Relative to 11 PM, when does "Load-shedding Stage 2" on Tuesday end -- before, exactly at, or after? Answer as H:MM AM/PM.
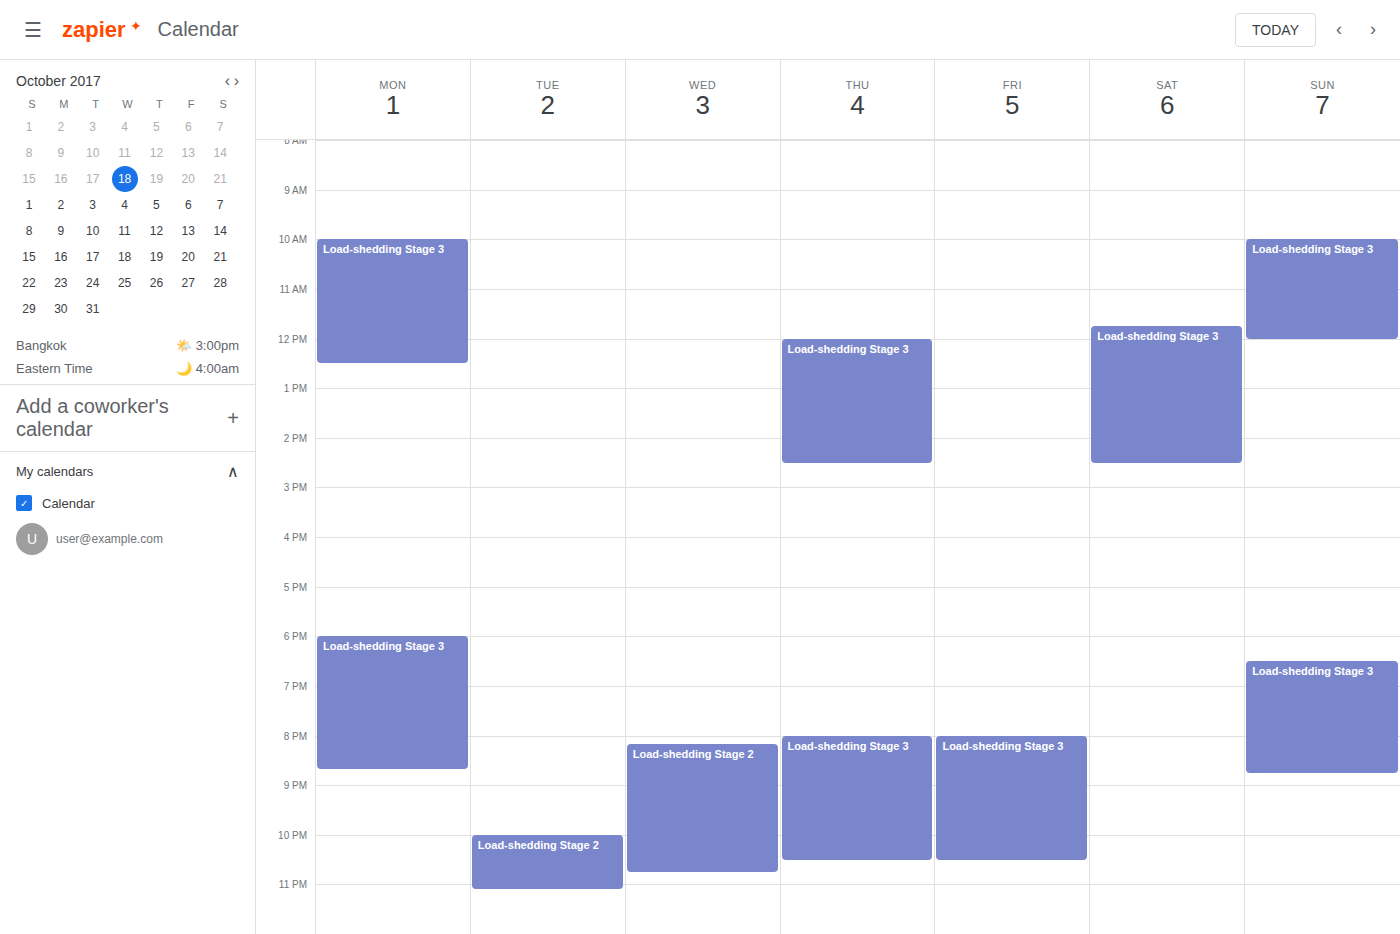
11:05 PM -- after 11 PM, 5 minutes below the 11 PM line.